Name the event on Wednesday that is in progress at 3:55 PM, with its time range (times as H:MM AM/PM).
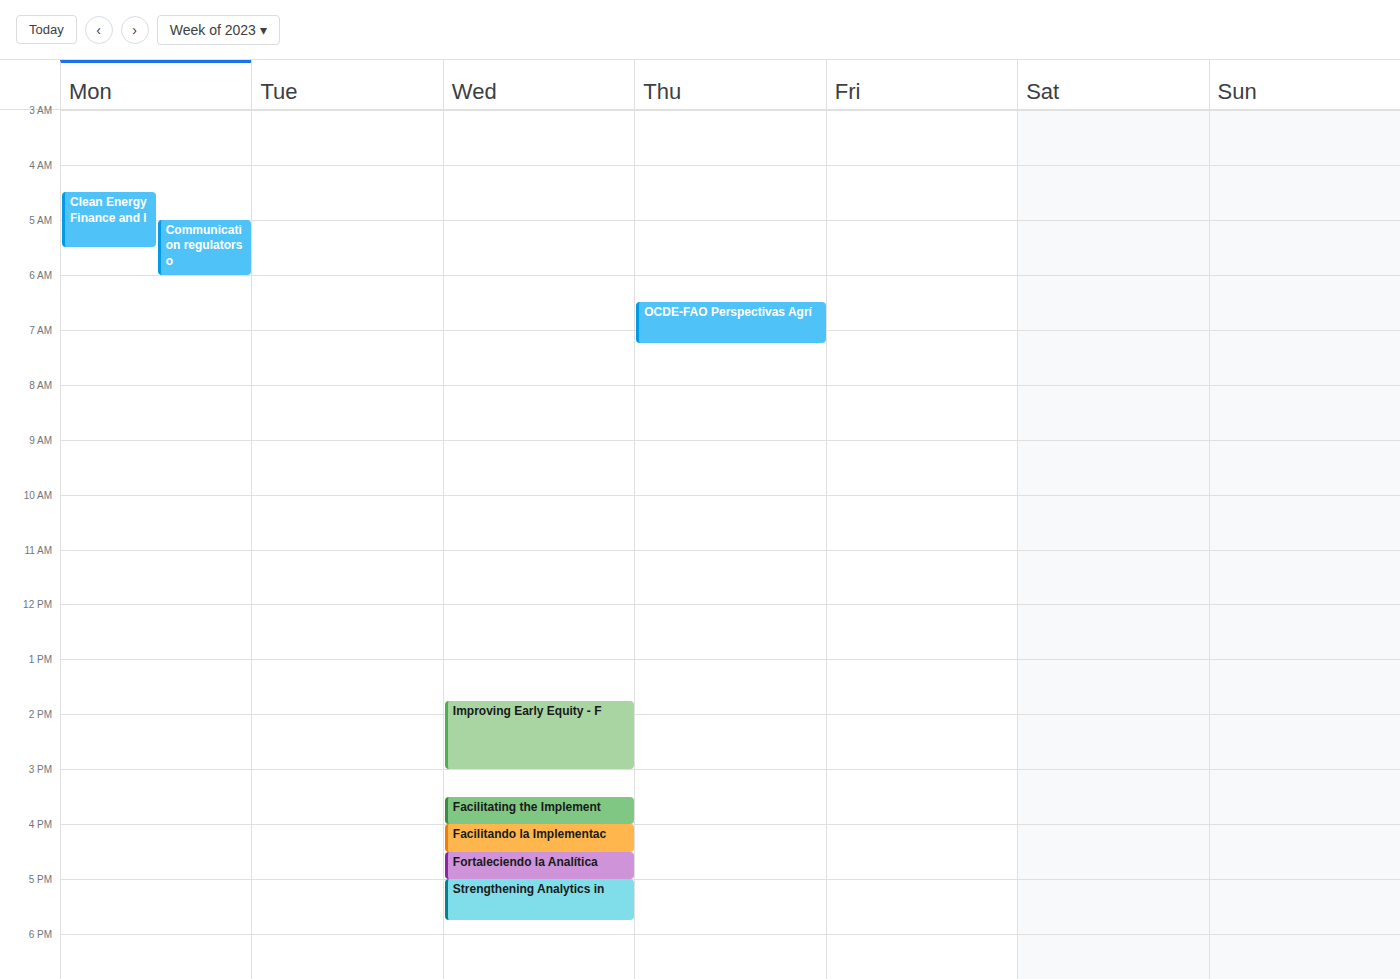
"Facilitating the Implement", 3:30 PM to 4:00 PM